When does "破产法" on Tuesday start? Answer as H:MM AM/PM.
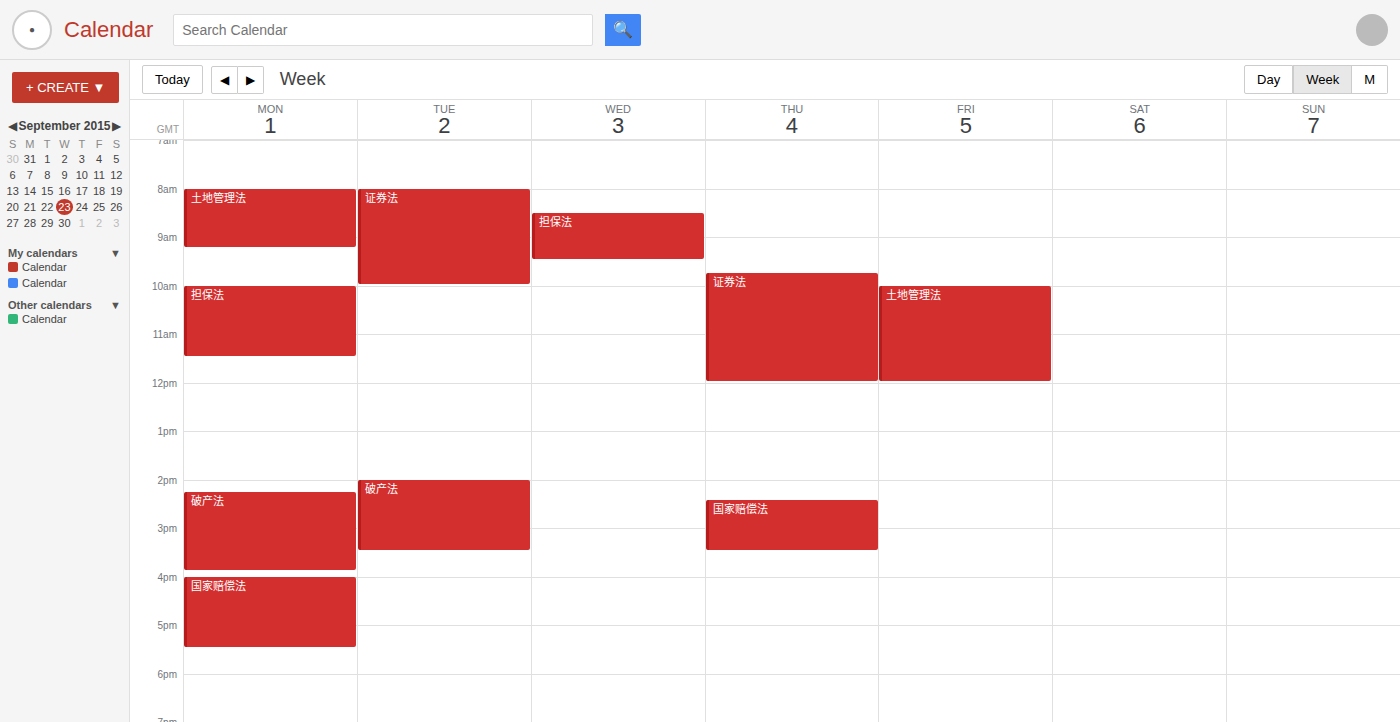
2:00 PM